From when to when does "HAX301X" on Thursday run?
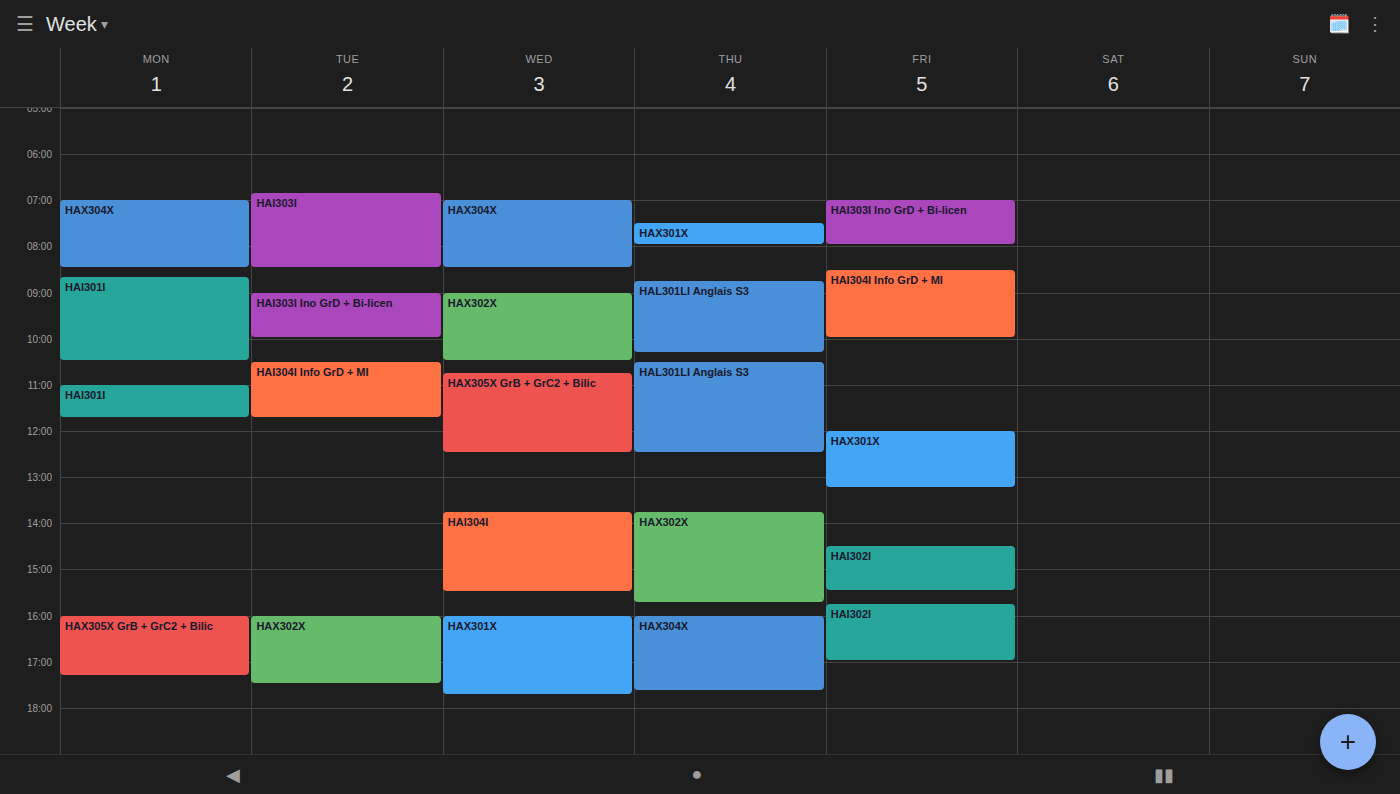
7:30 AM to 8:00 AM